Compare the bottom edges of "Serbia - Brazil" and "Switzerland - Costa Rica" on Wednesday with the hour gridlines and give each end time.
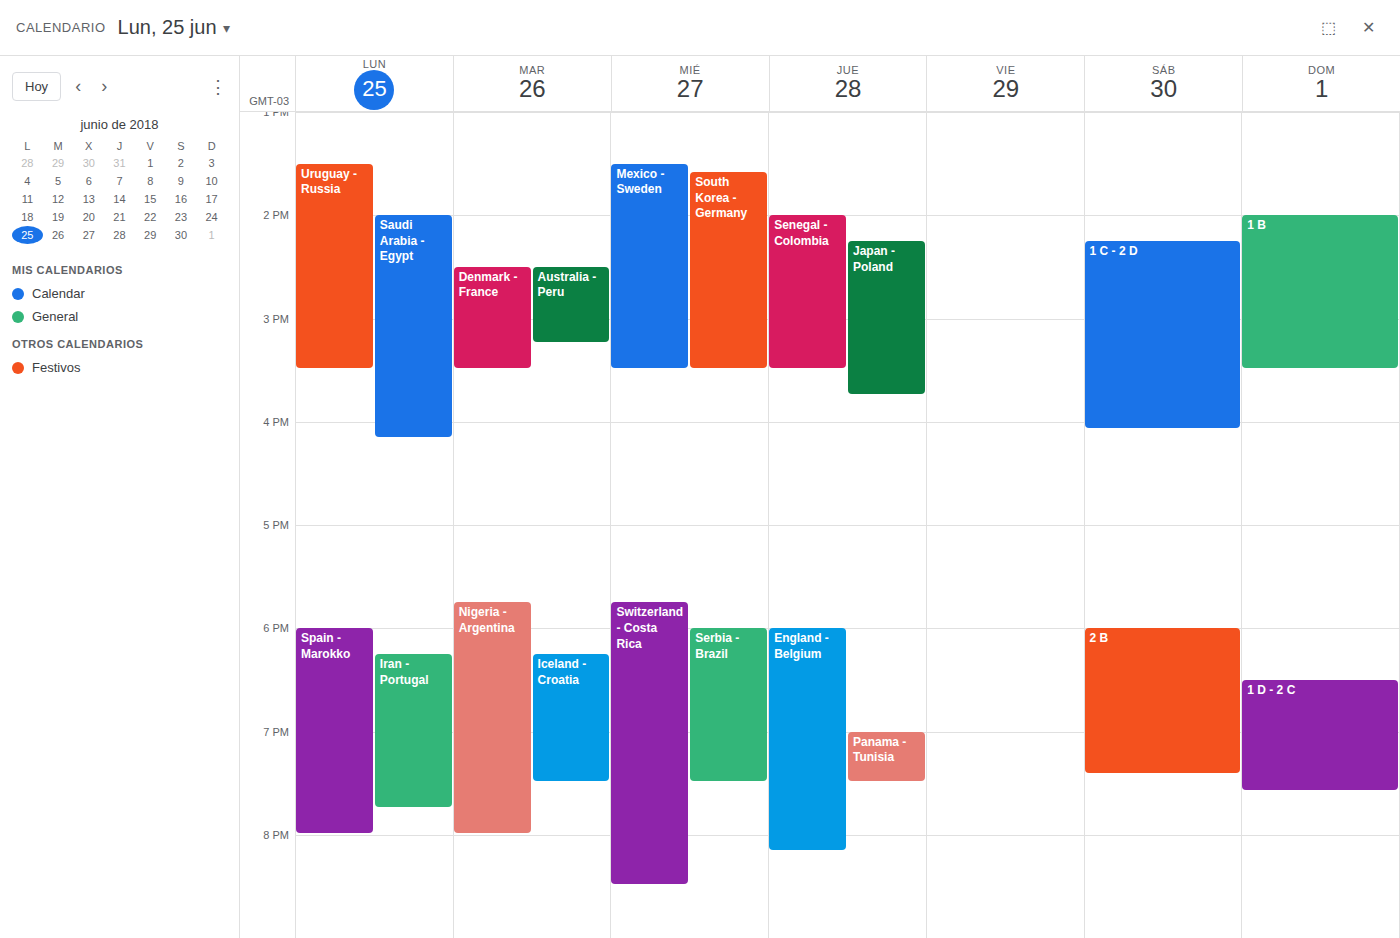
"Serbia - Brazil": 7:30 PM, halfway between the 7 PM and 8 PM lines. "Switzerland - Costa Rica": 8:30 PM, halfway between the 8 PM and 9 PM lines.